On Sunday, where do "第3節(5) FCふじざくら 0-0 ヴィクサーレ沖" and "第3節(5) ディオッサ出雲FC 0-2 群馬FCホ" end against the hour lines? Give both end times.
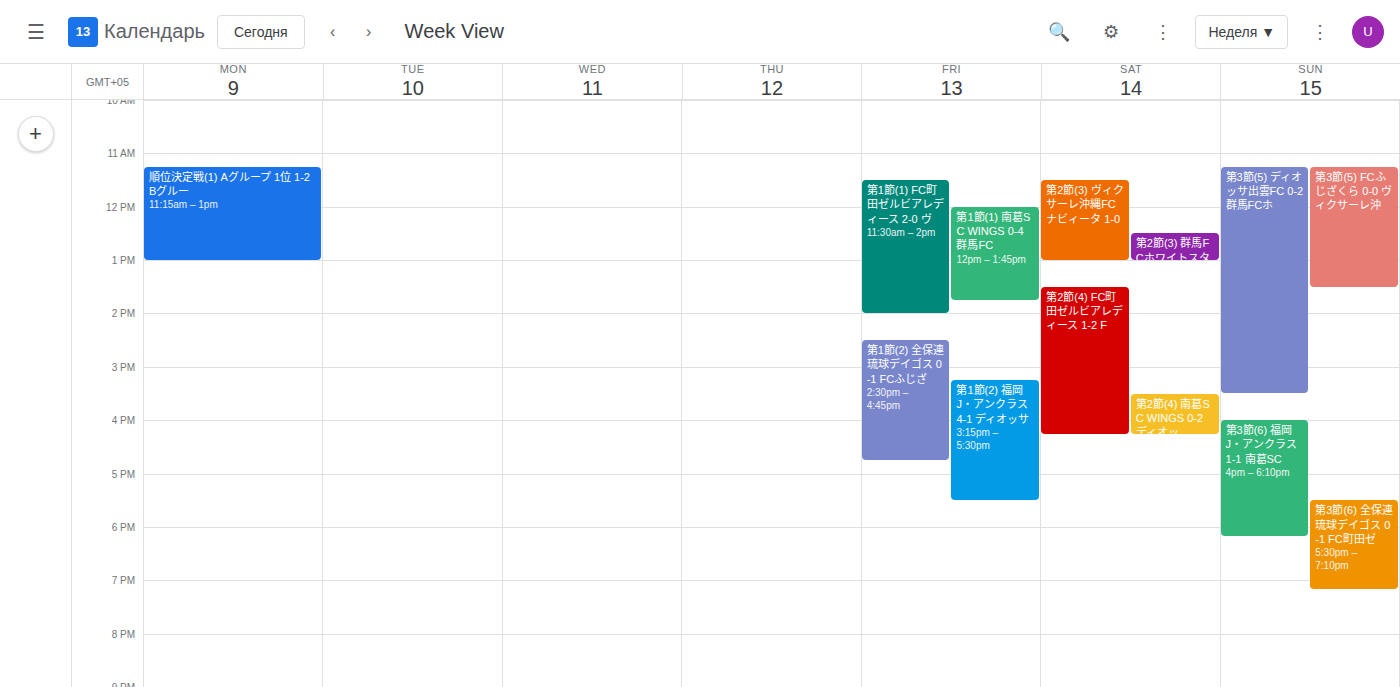
"第3節(5) FCふじざくら 0-0 ヴィクサーレ沖": 1:30 PM, halfway between the 1 PM and 2 PM lines. "第3節(5) ディオッサ出雲FC 0-2 群馬FCホ": 3:30 PM, halfway between the 3 PM and 4 PM lines.